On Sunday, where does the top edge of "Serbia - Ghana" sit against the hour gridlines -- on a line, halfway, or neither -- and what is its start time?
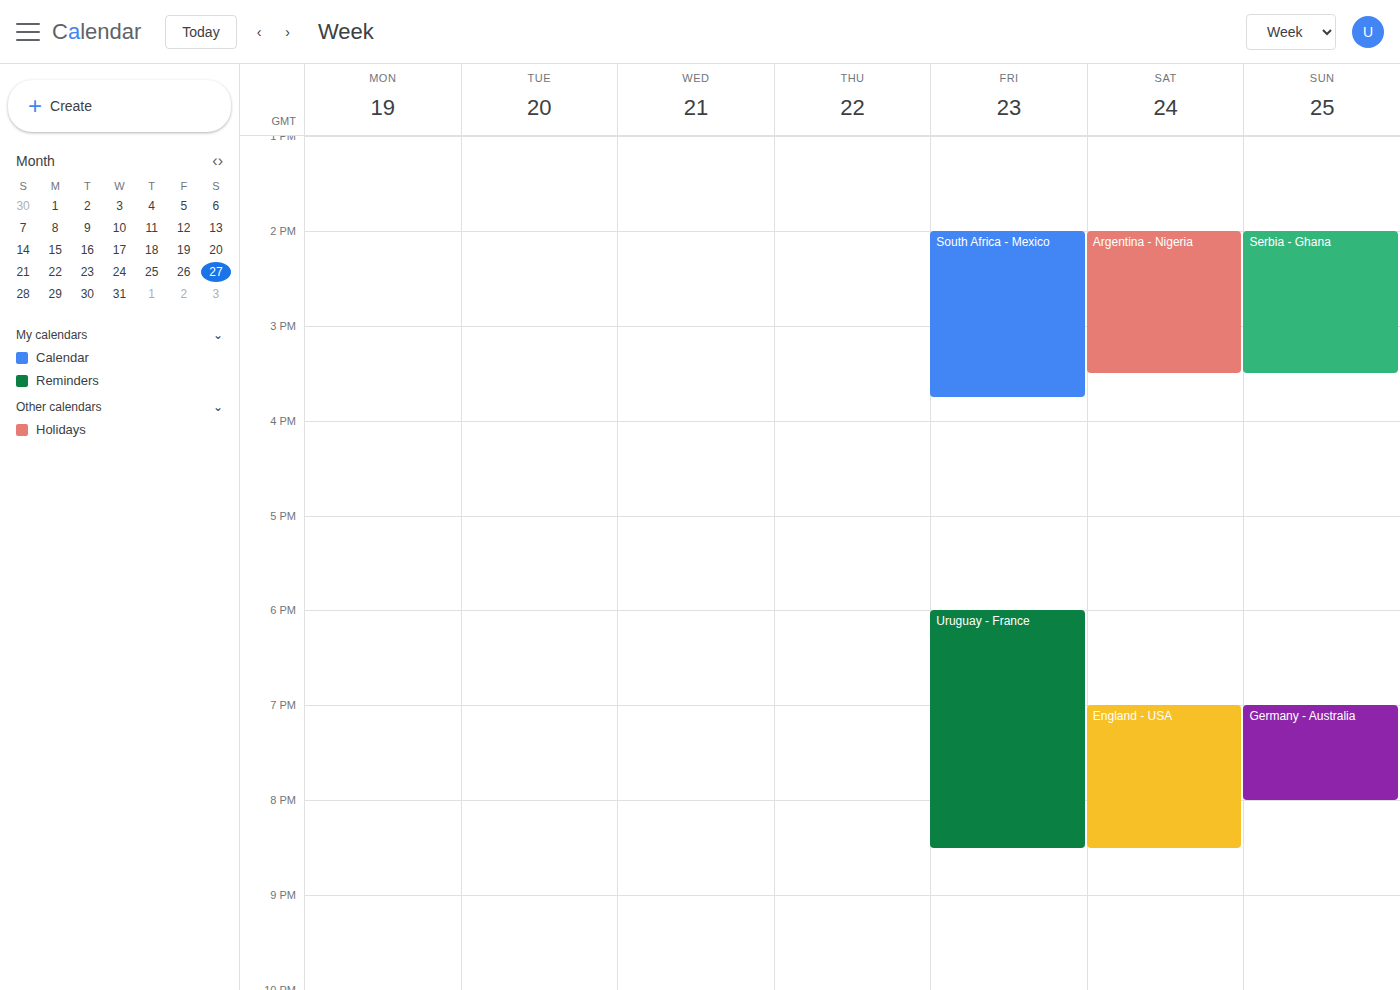
2:00 PM -- exactly on the 2 PM line.